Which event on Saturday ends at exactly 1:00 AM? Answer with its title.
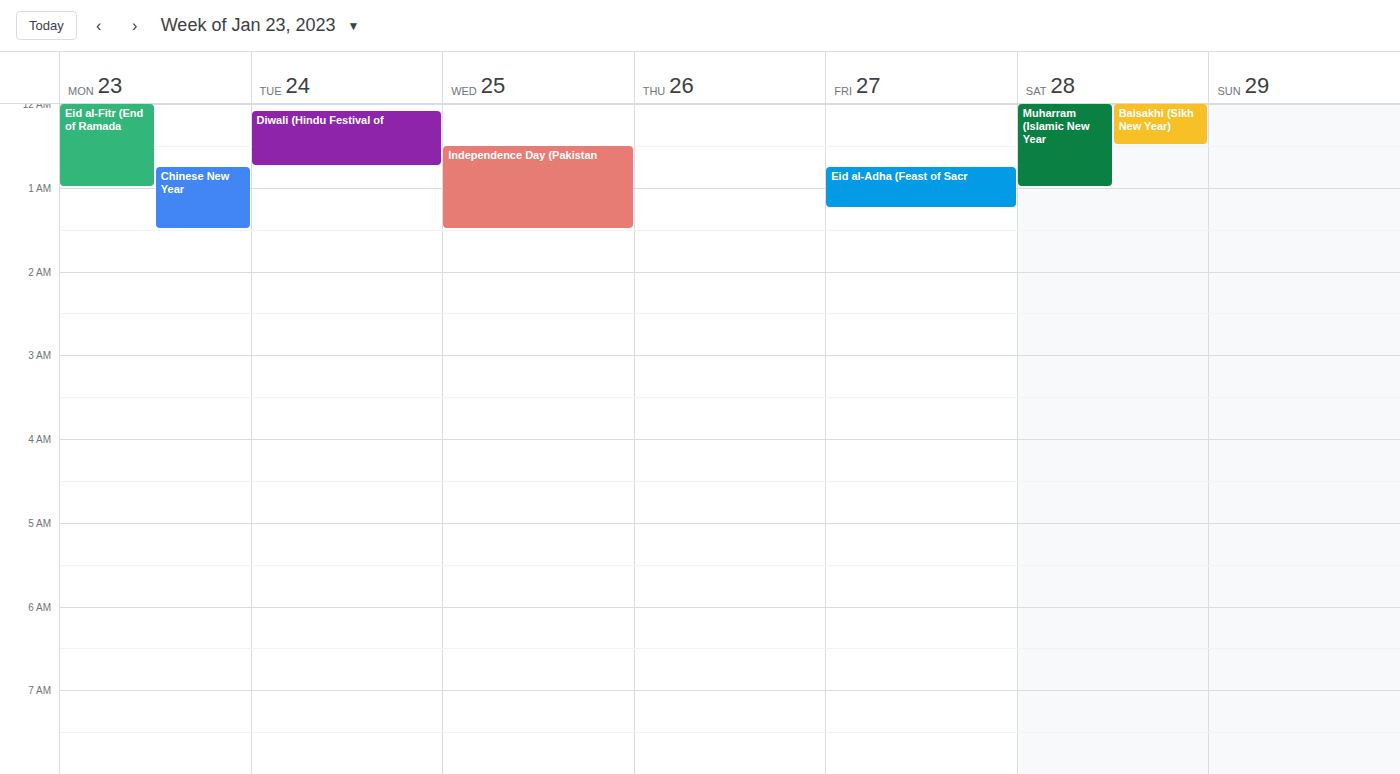
"Muharram (Islamic New Year"